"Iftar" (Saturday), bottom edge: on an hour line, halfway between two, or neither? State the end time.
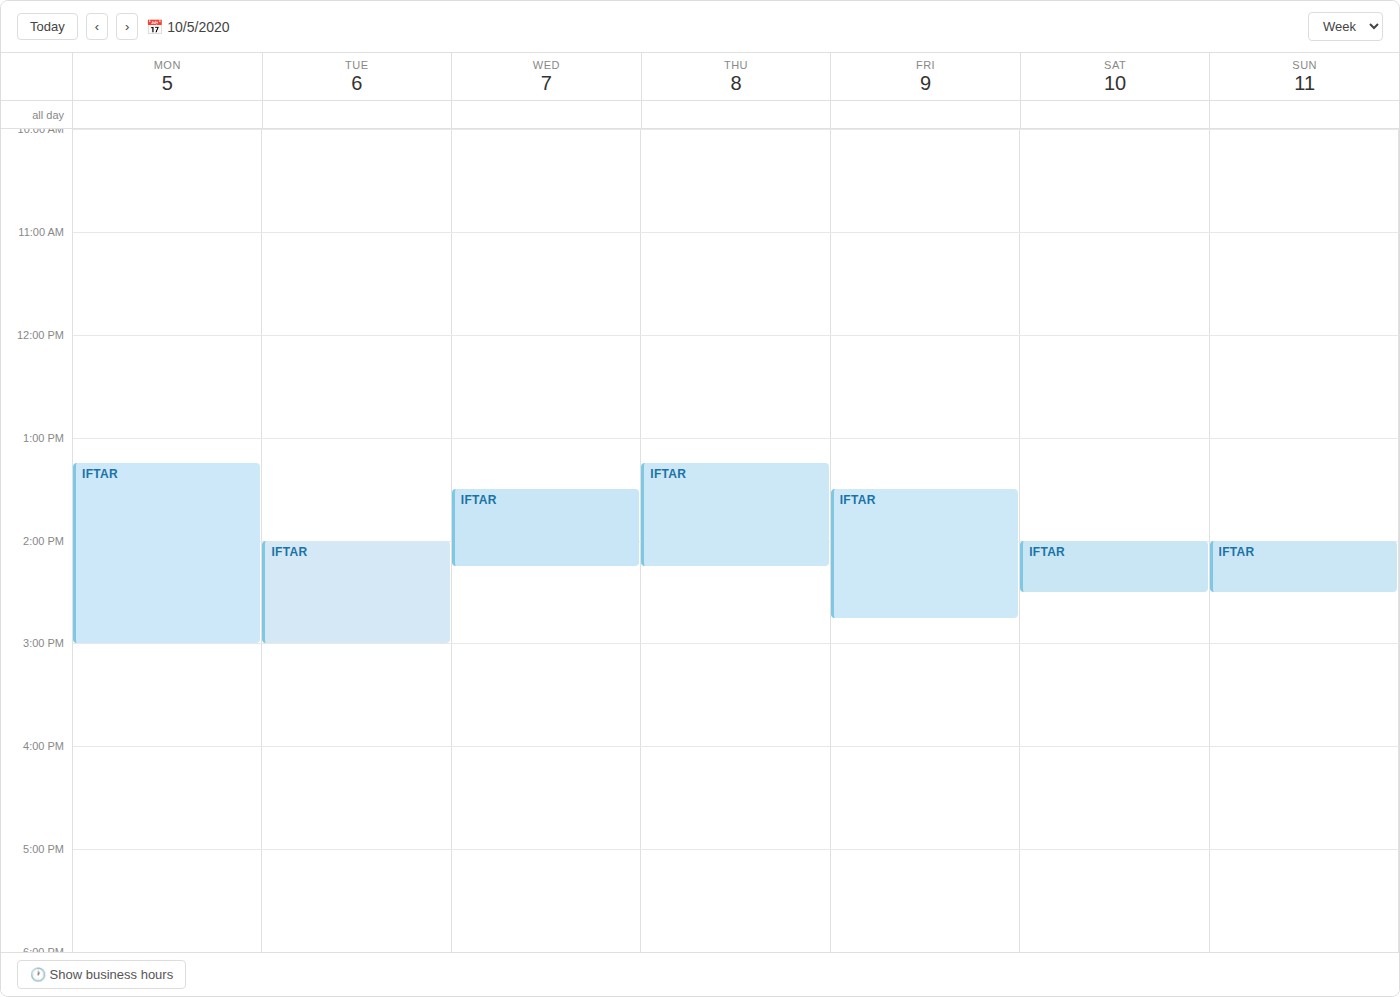
2:30 PM -- halfway between the 2 PM and 3 PM lines.